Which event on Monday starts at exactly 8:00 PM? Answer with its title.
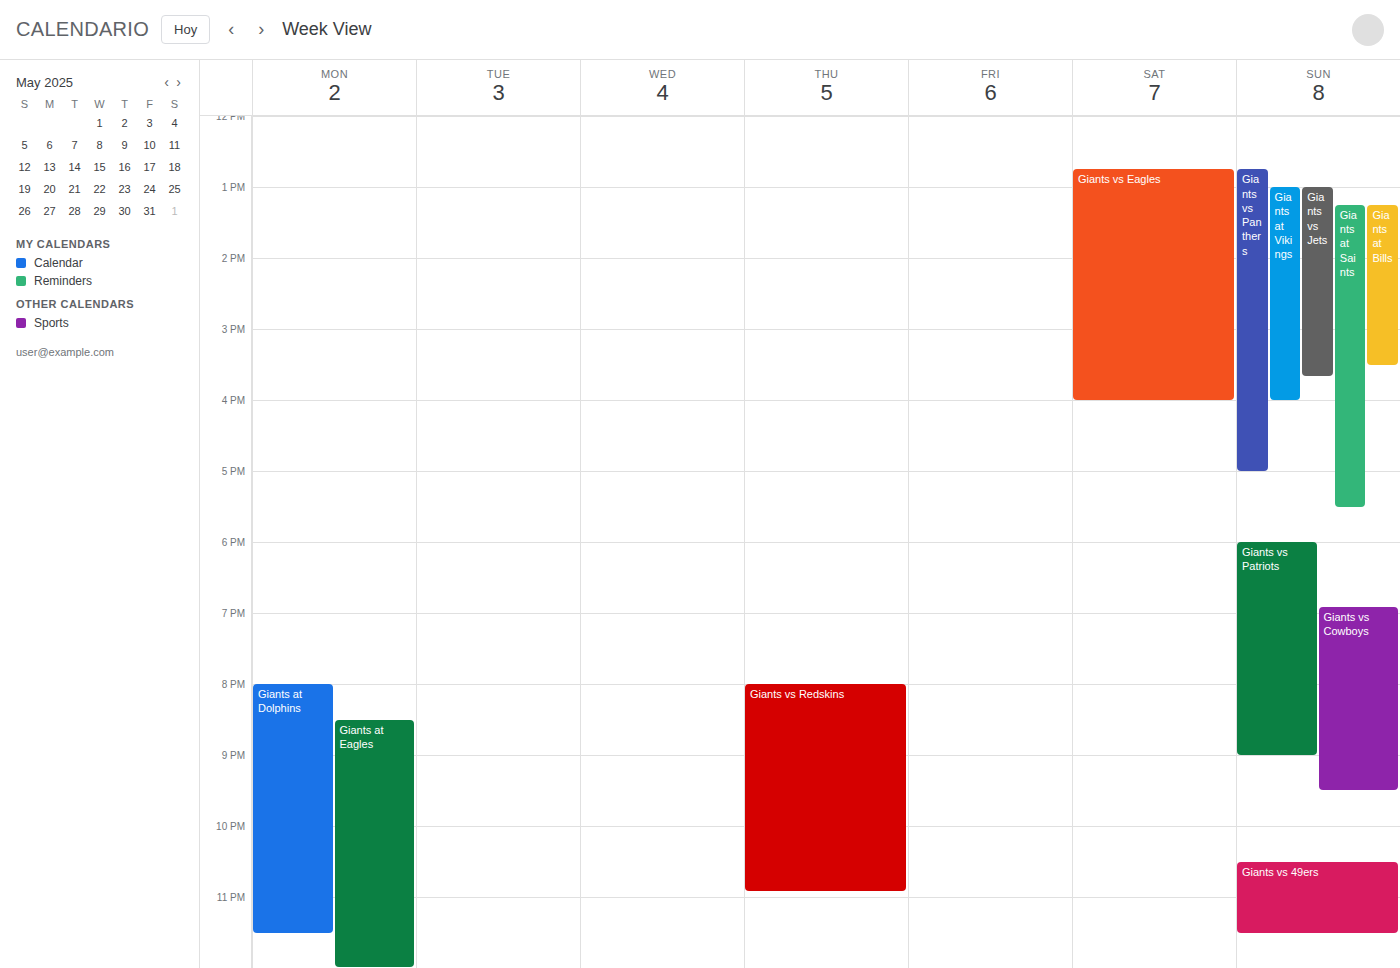
"Giants at Dolphins"